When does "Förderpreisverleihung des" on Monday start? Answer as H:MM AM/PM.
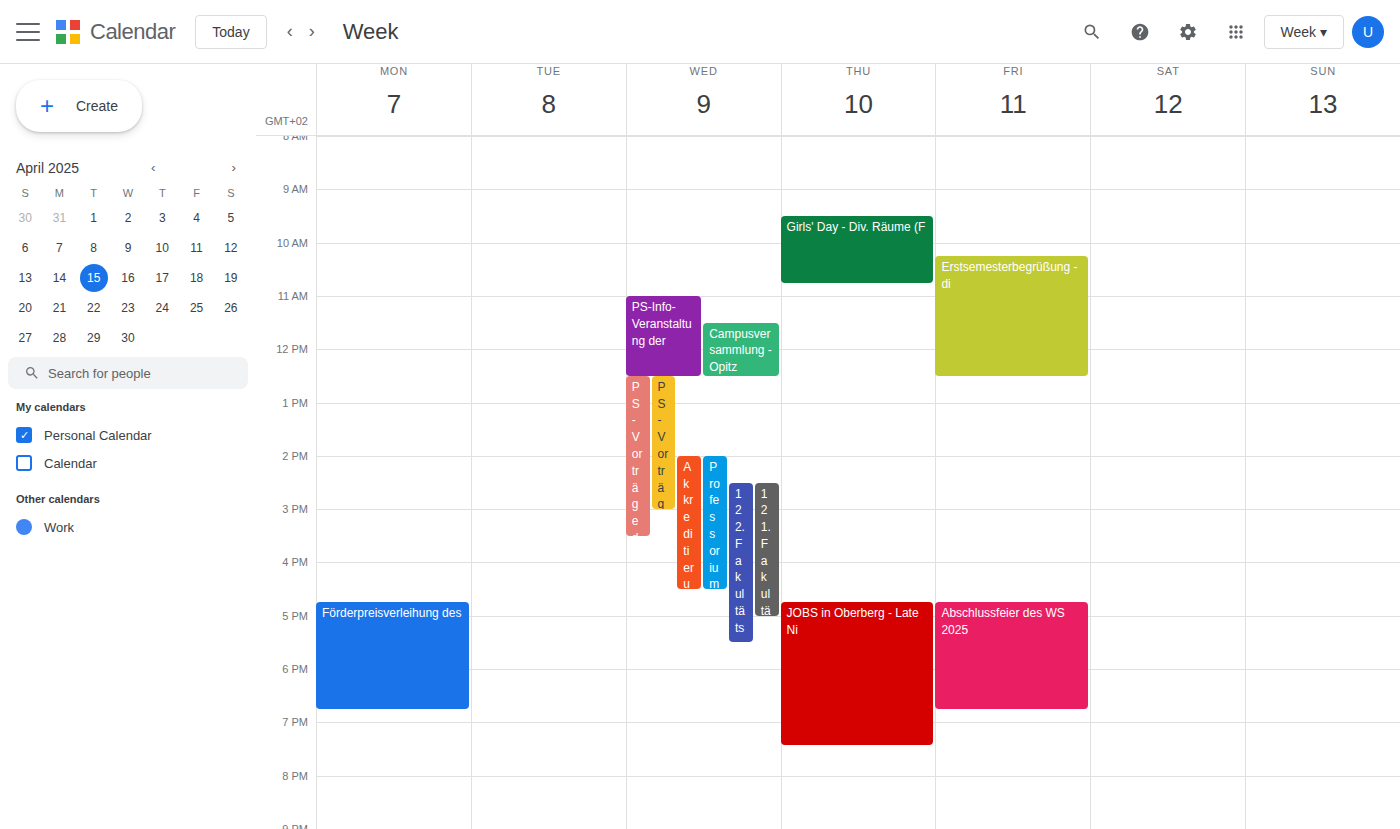
4:45 PM